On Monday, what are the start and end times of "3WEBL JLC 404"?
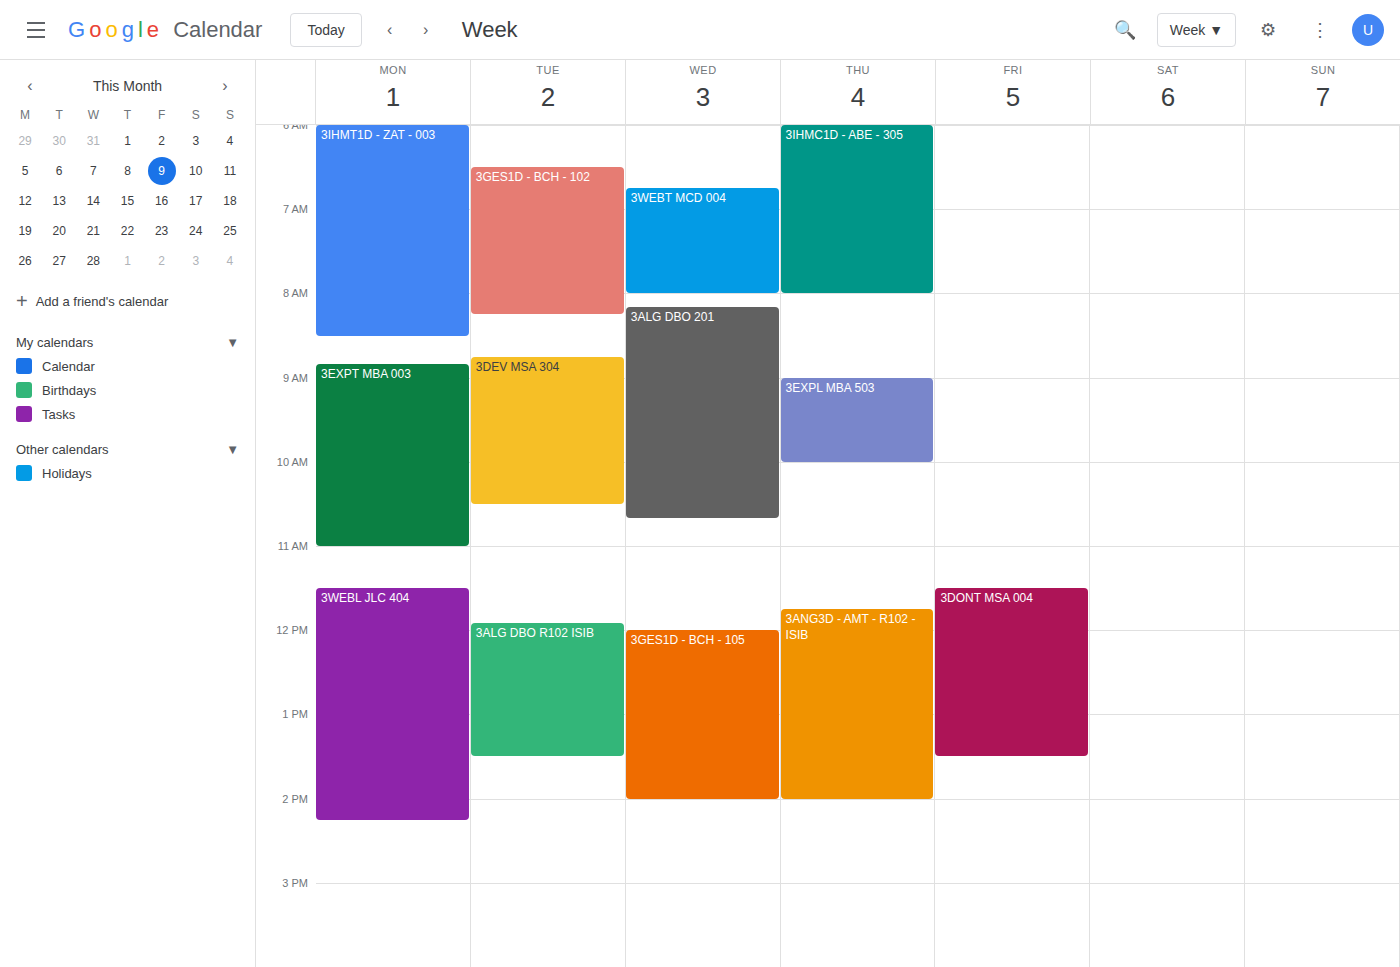
11:30 AM to 2:15 PM